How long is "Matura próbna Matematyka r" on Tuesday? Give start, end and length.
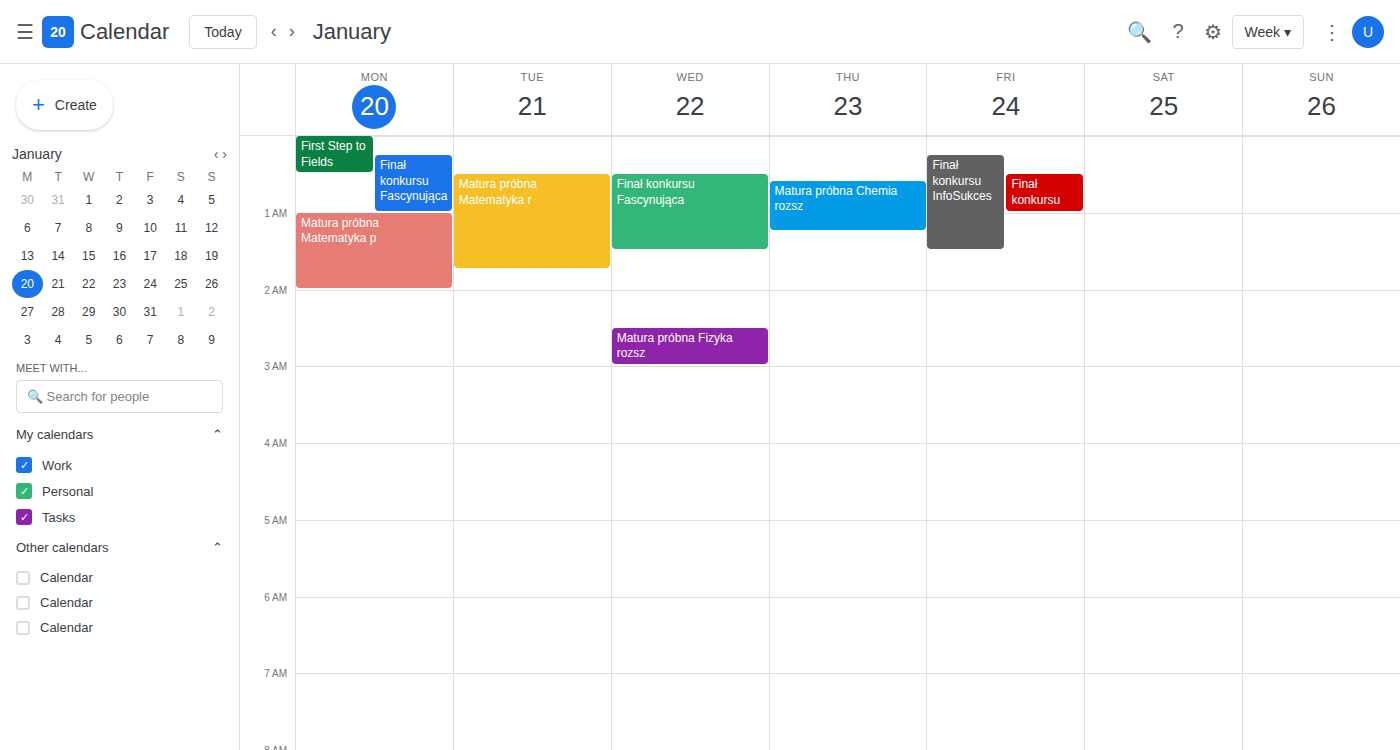
12:30 AM to 1:45 AM, 1 hour 15 minutes